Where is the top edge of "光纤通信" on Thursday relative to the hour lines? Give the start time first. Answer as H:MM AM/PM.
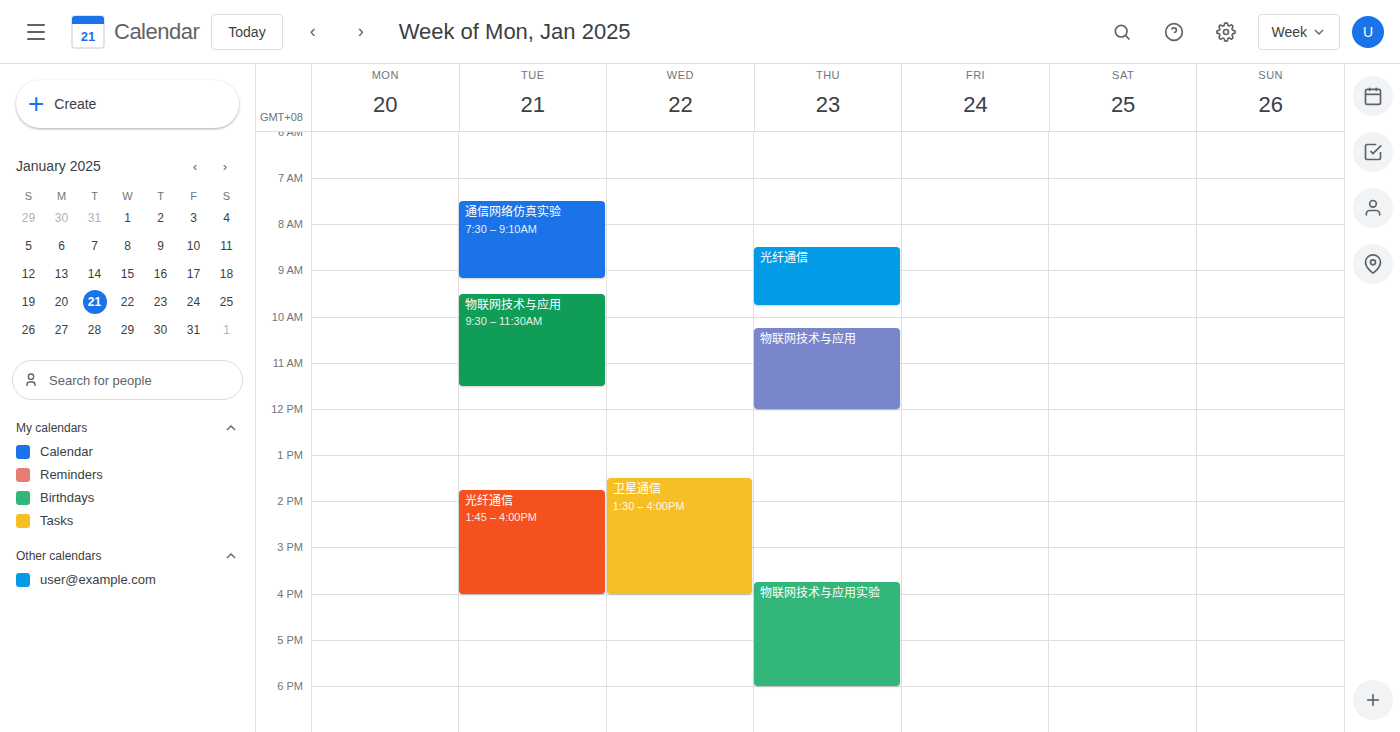
8:30 AM -- halfway between the 8 AM and 9 AM lines.